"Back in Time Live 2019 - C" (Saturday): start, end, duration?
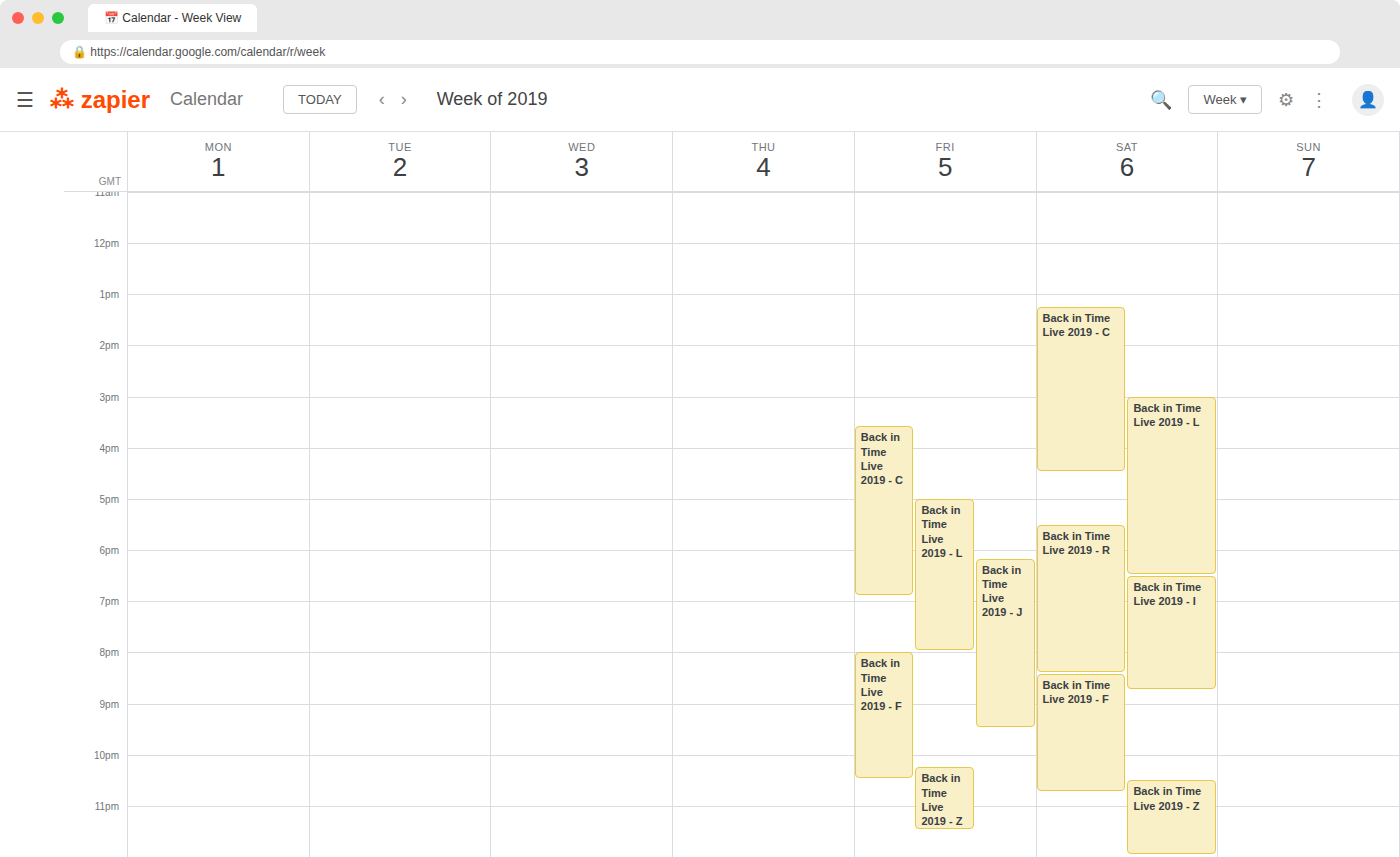
1:15 PM to 4:30 PM, 3 hours 15 minutes